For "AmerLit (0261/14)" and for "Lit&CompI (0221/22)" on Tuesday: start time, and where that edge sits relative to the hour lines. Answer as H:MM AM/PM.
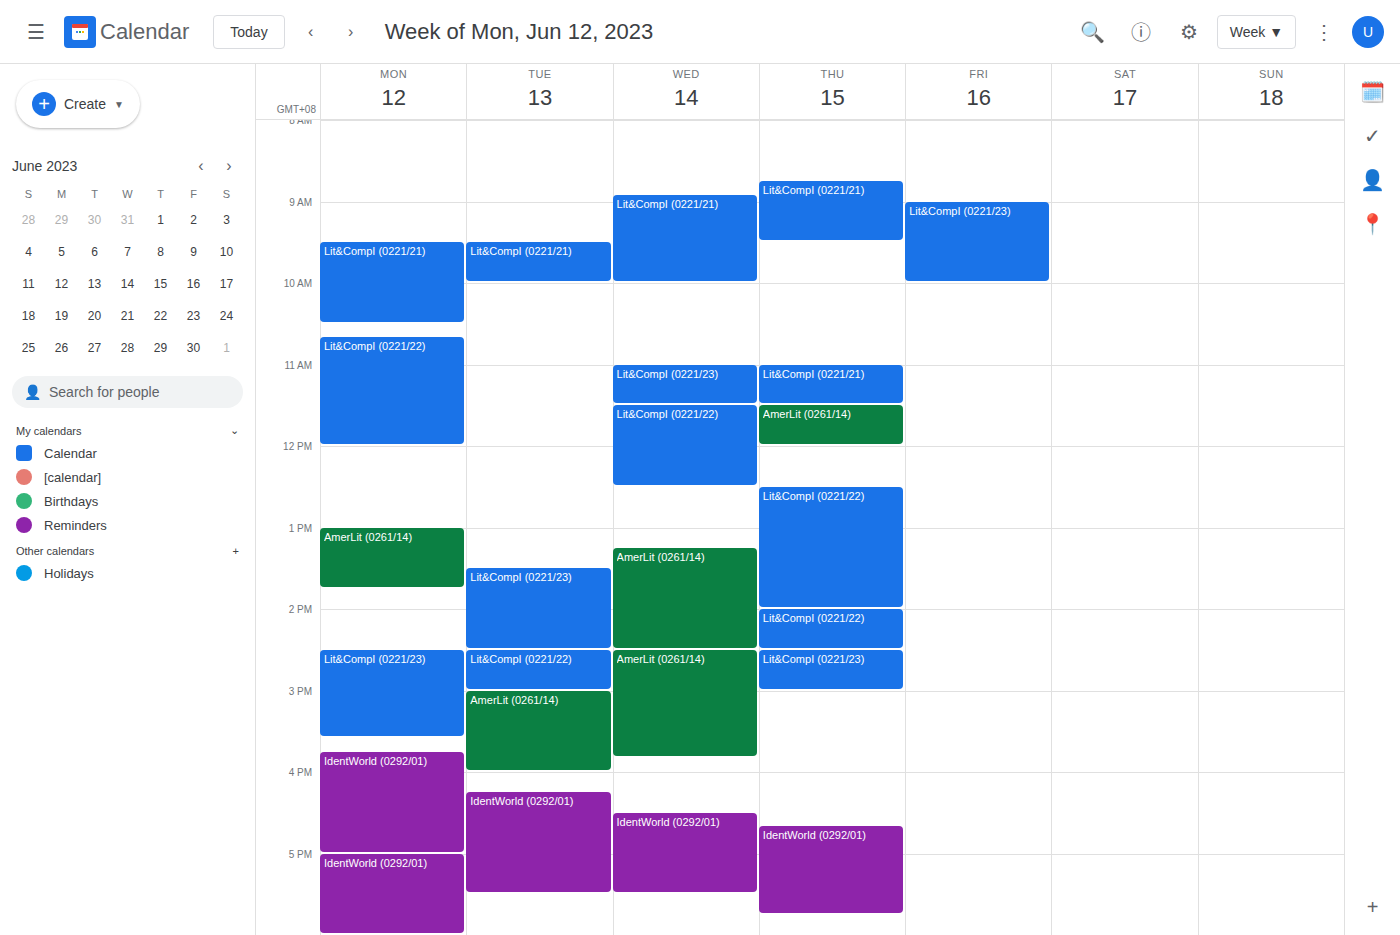
"AmerLit (0261/14)": 3:00 PM, exactly on the 3 PM line. "Lit&CompI (0221/22)": 2:30 PM, halfway between the 2 PM and 3 PM lines.